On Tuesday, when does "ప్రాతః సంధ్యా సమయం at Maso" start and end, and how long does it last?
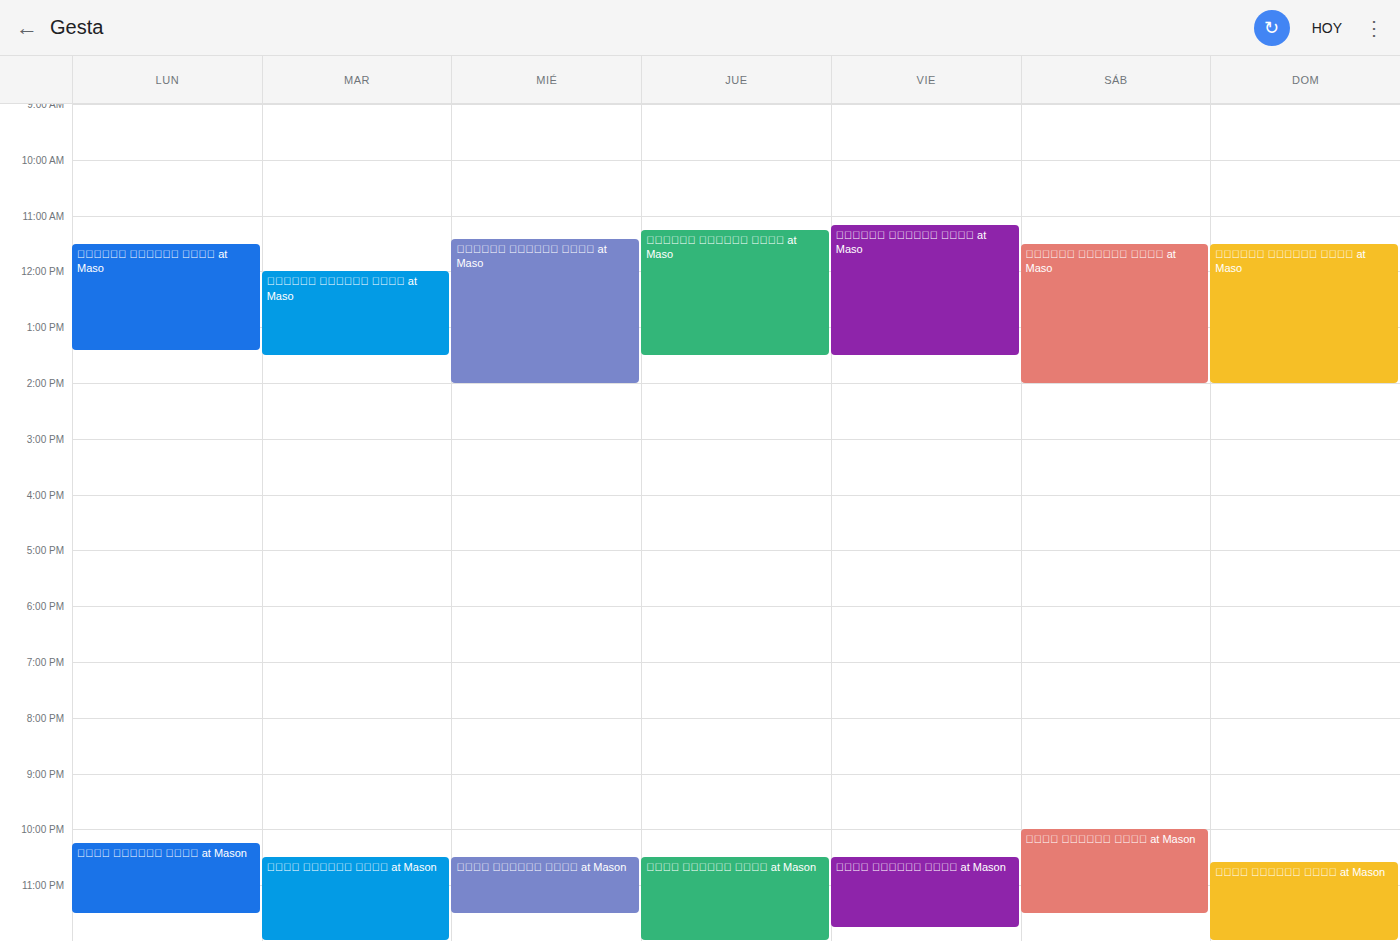
12:00 PM to 1:30 PM, 1 hour 30 minutes